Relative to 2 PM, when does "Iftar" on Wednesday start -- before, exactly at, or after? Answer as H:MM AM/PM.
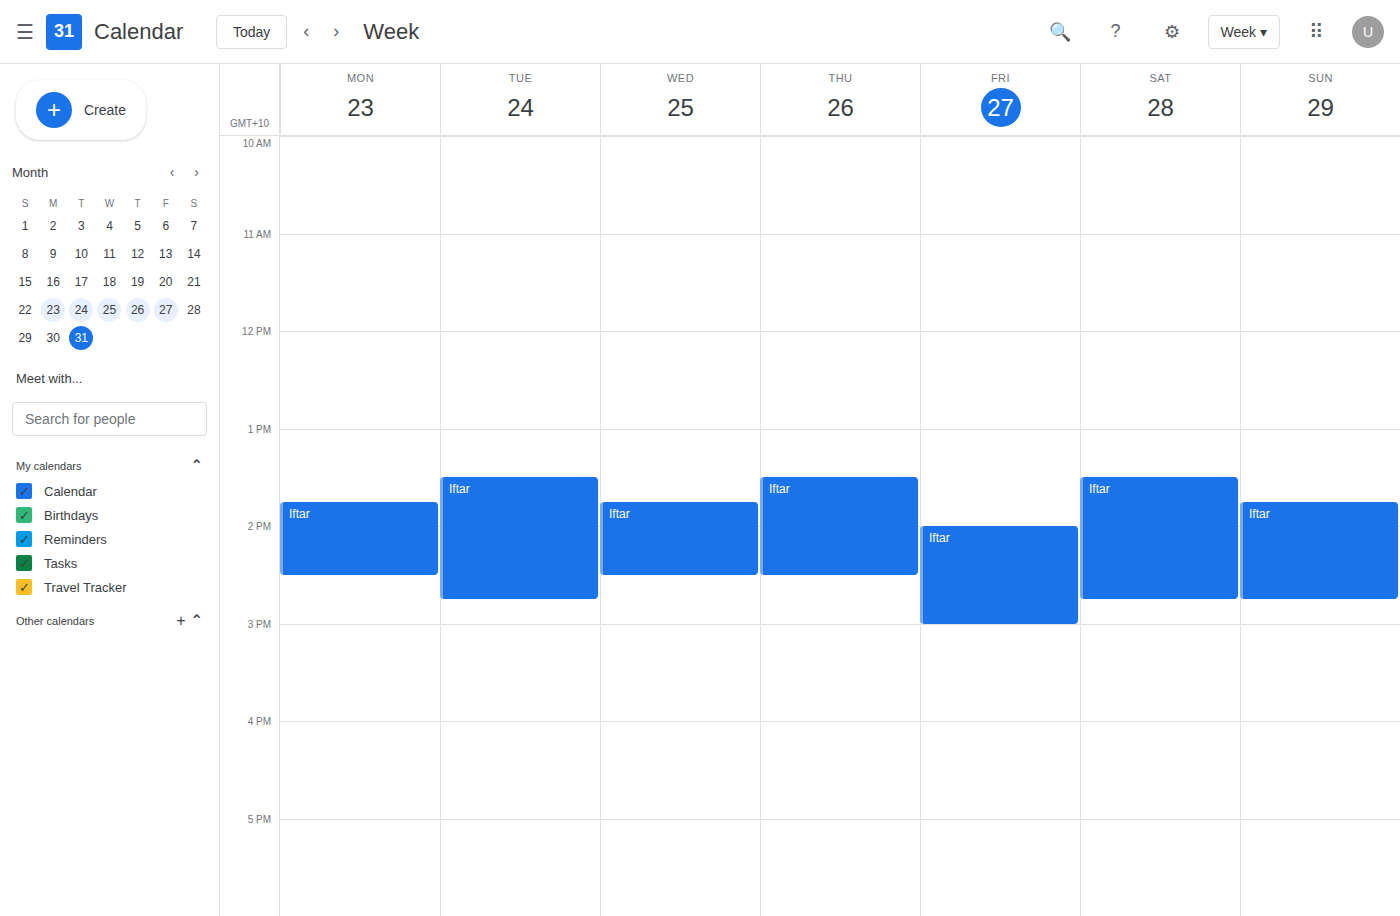
1:45 PM -- before 2 PM, 15 minutes above the 2 PM line.